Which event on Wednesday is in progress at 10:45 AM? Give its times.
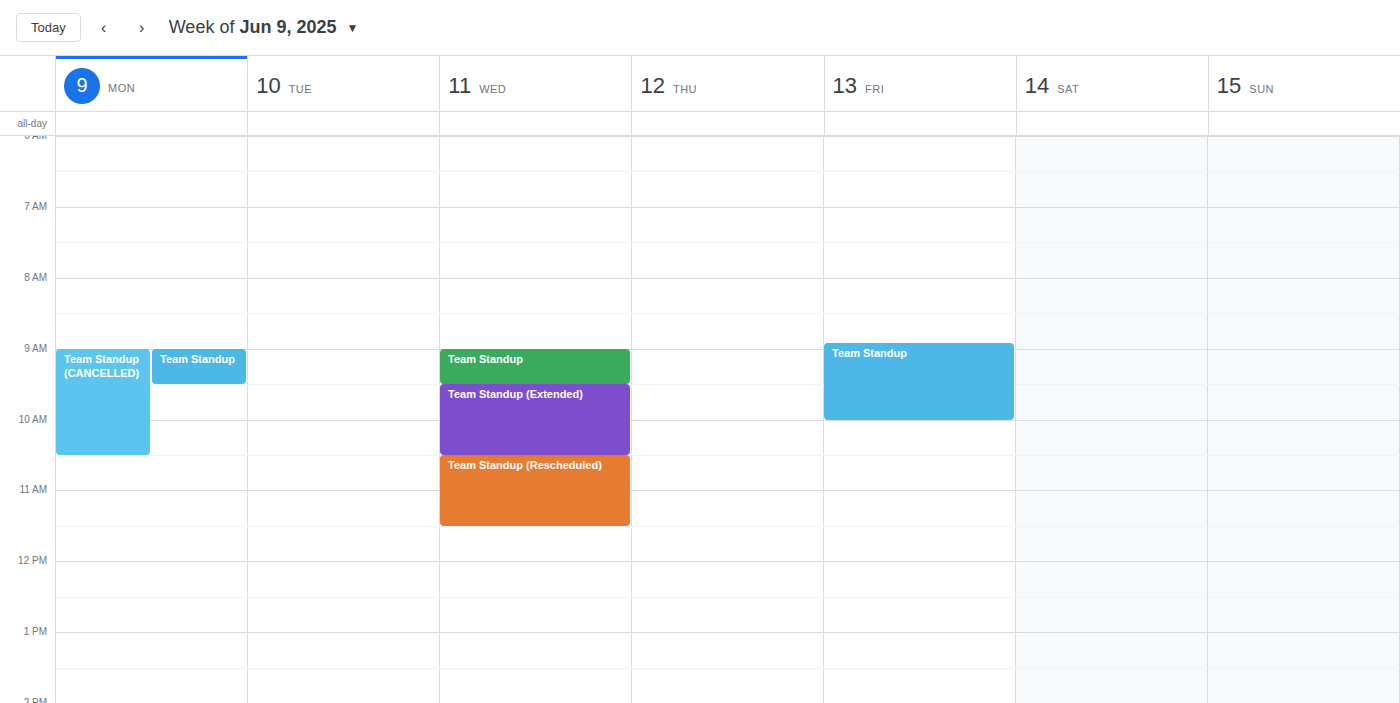
"Team Standup (Rescheduled)", 10:30 AM to 11:30 AM